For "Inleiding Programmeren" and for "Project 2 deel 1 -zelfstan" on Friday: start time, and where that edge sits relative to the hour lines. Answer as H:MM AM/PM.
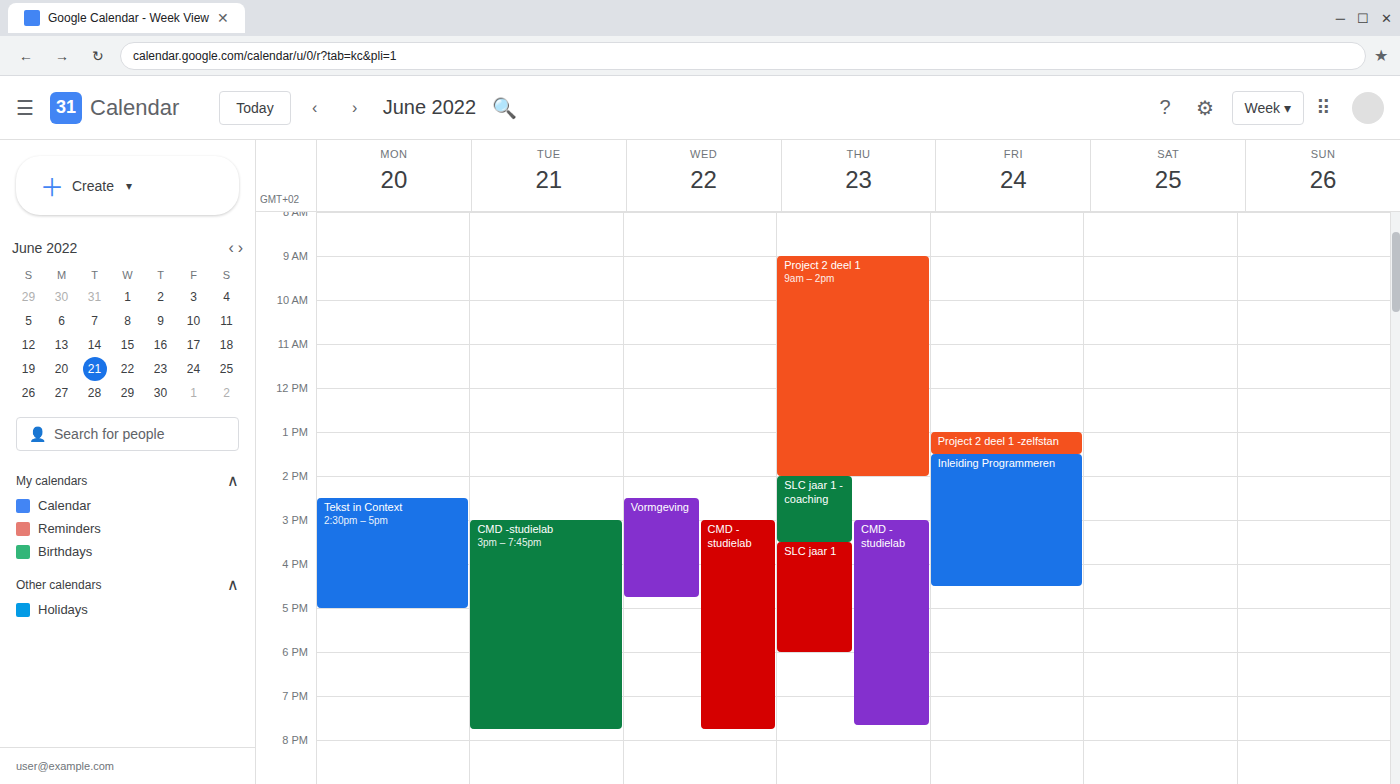
"Inleiding Programmeren": 1:30 PM, halfway between the 1 PM and 2 PM lines. "Project 2 deel 1 -zelfstan": 1:00 PM, exactly on the 1 PM line.